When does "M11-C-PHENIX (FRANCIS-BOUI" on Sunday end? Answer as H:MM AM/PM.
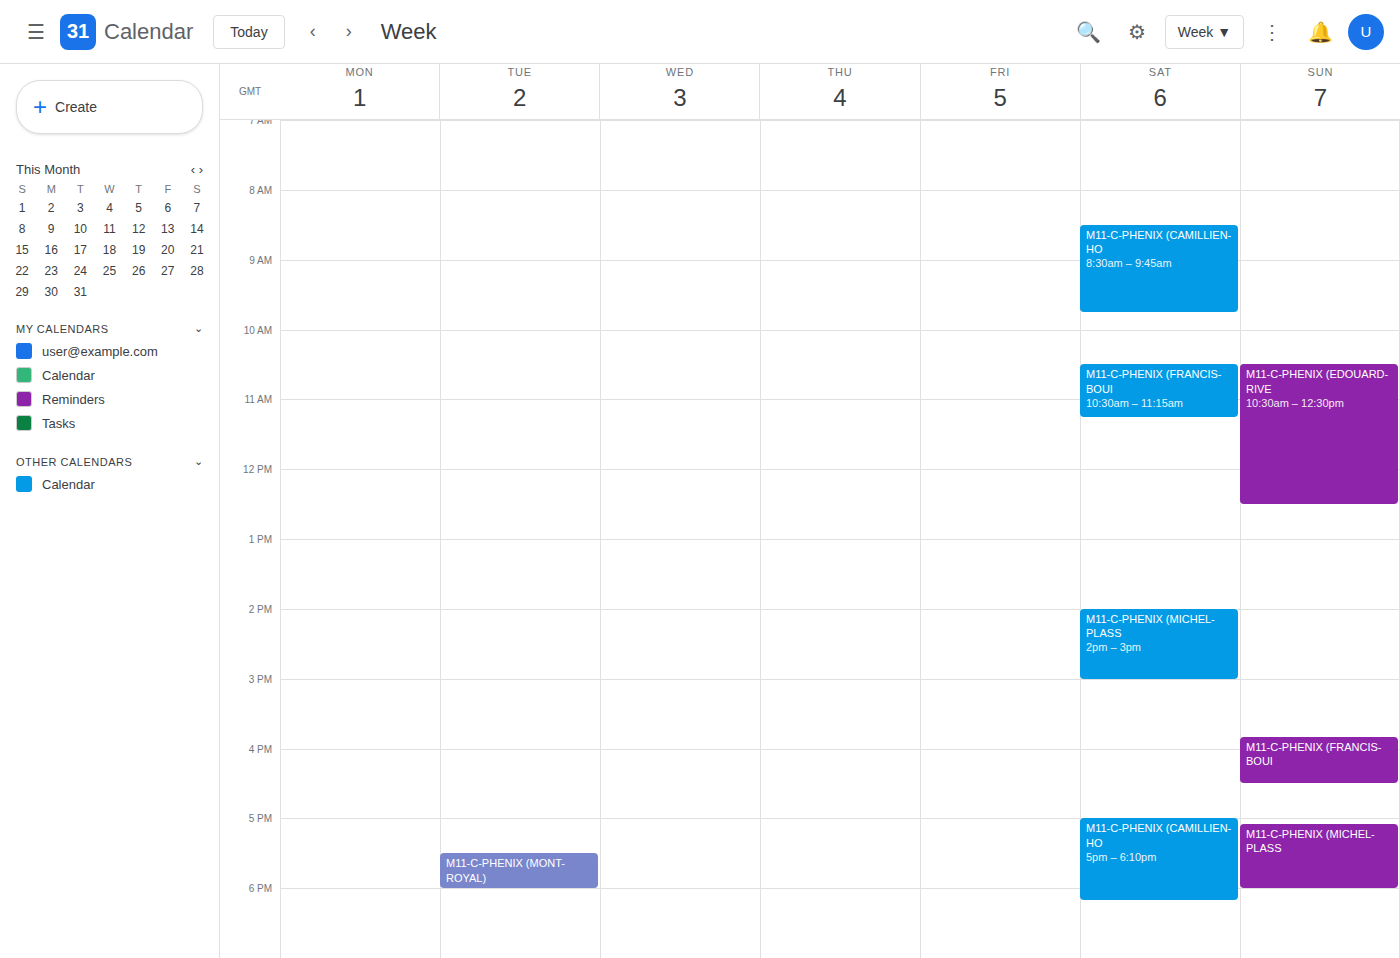
4:30 PM